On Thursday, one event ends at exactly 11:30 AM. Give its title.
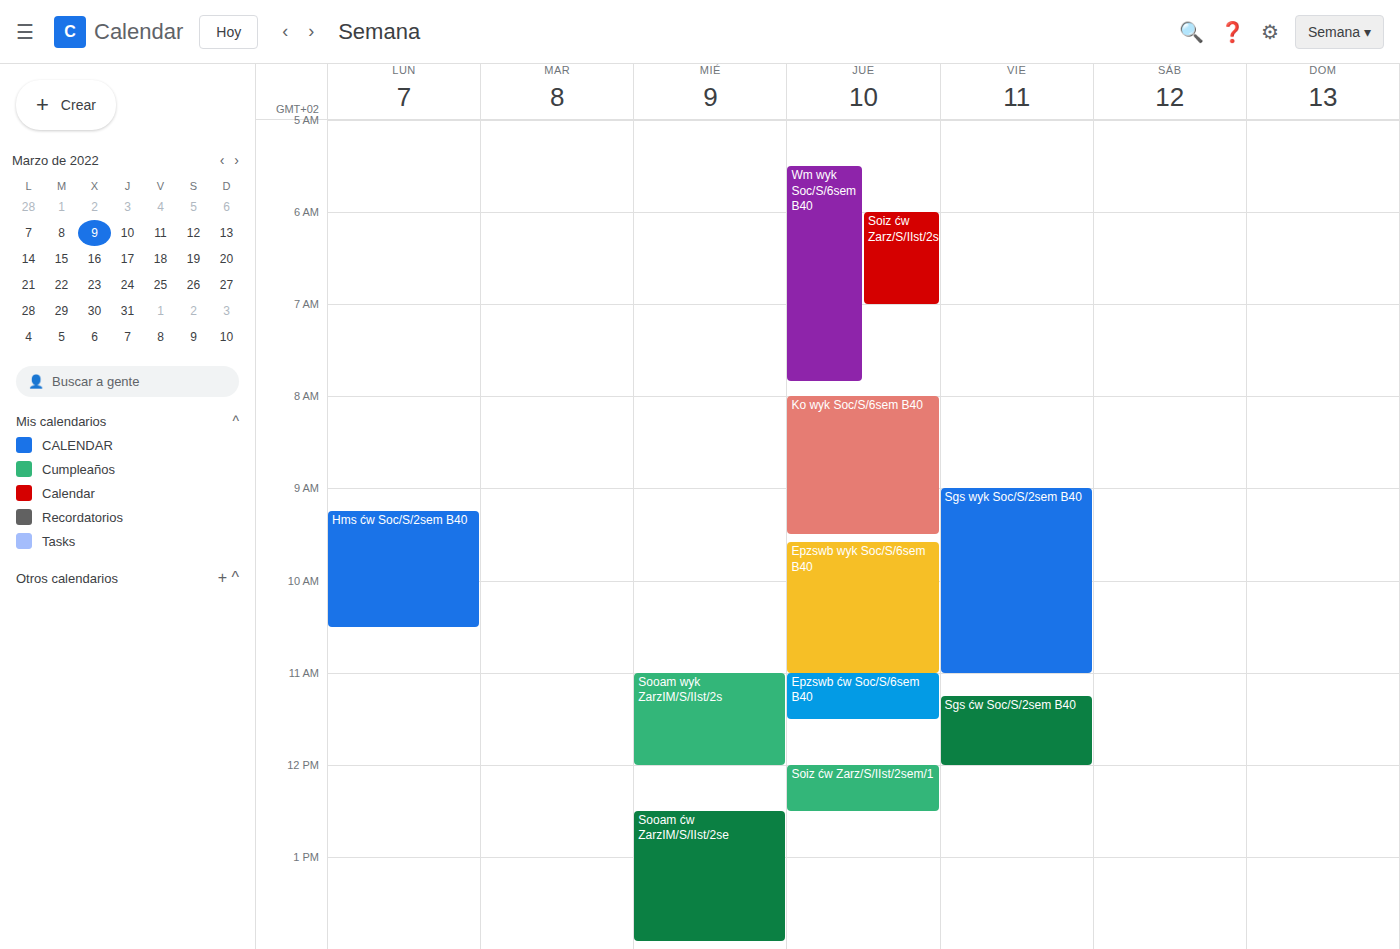
"Epzswb ćw Soc/S/6sem B40"